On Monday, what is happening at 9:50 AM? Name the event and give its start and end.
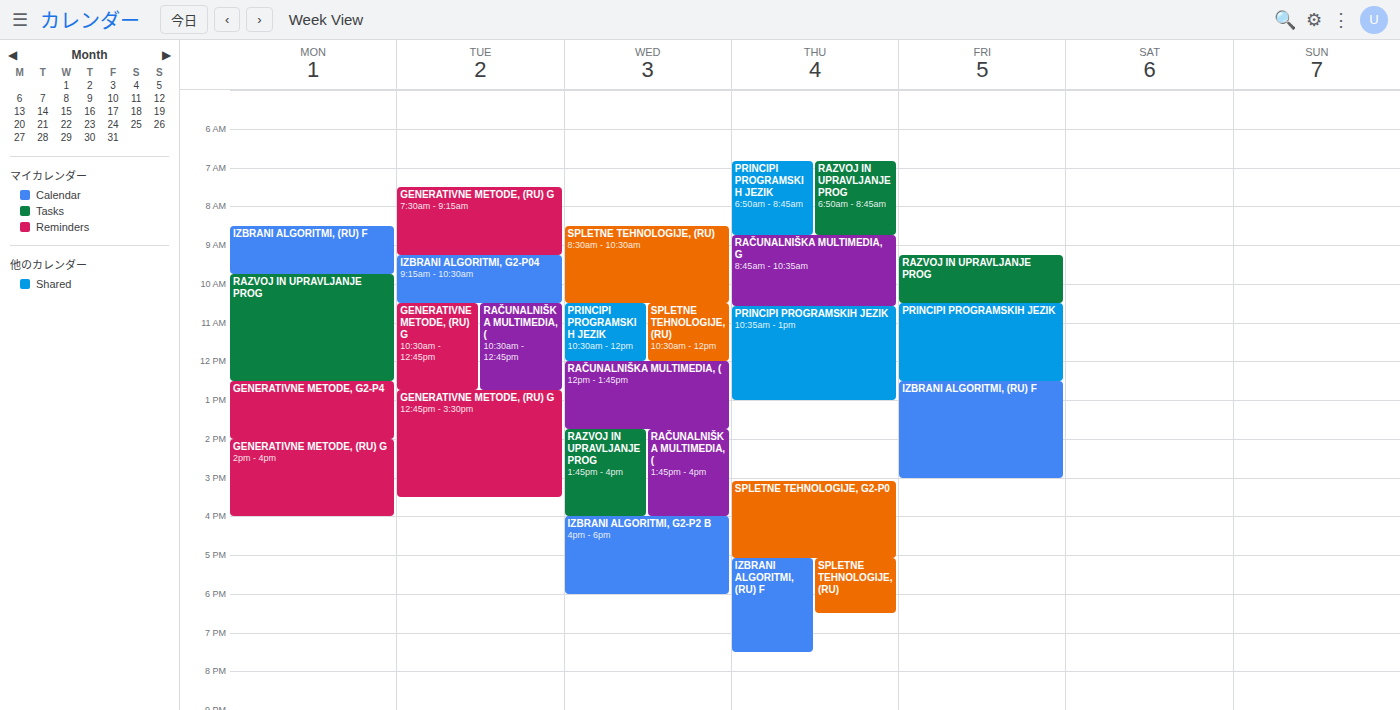
"RAZVOJ IN UPRAVLJANJE PROG", 9:45 AM to 12:30 PM